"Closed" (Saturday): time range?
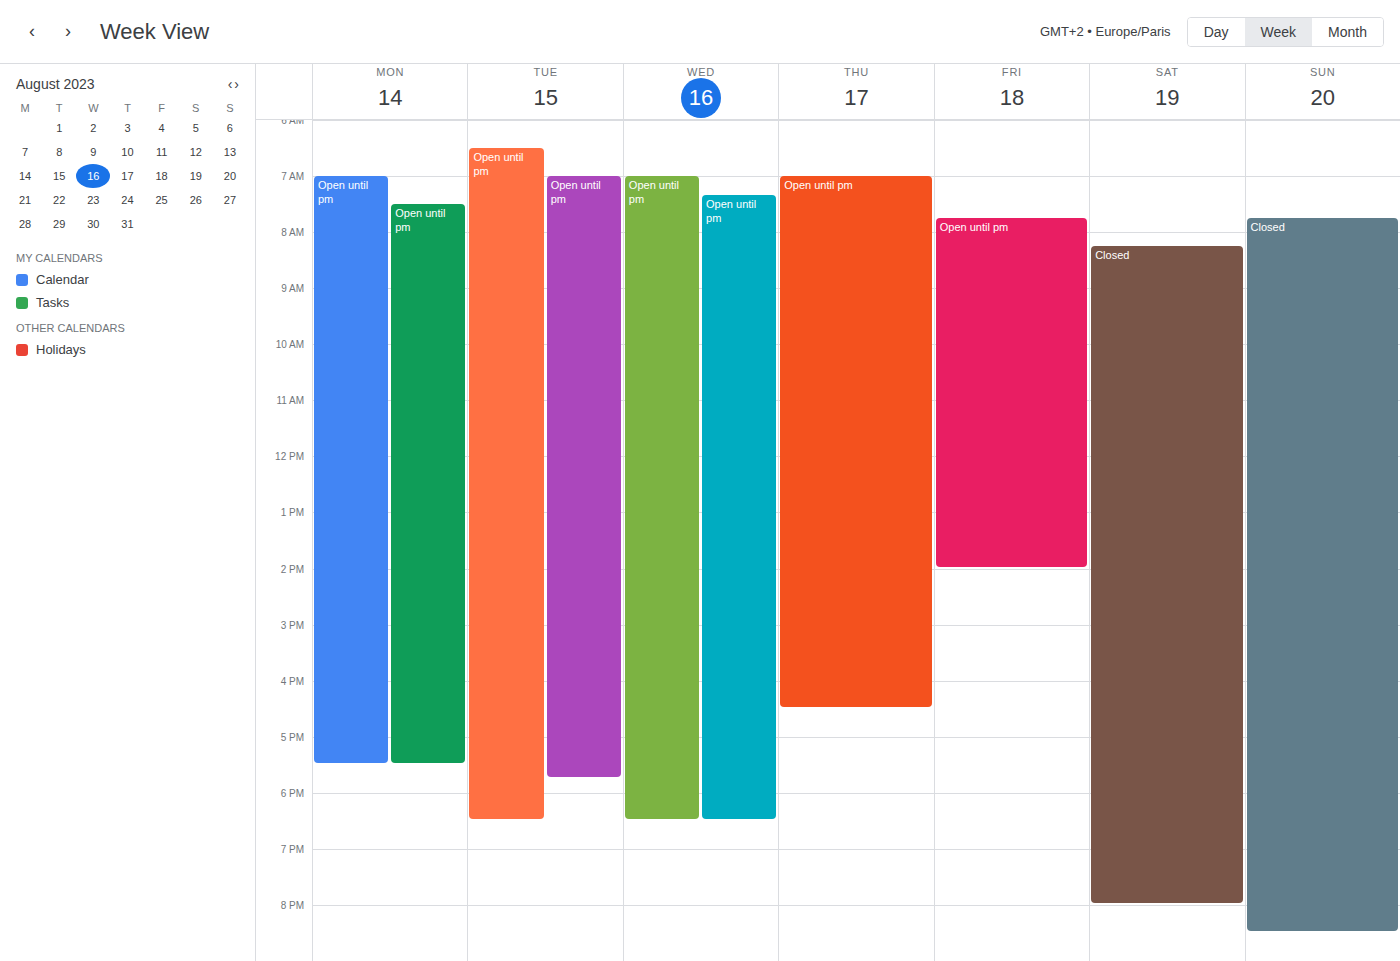
8:15 AM to 8:00 PM